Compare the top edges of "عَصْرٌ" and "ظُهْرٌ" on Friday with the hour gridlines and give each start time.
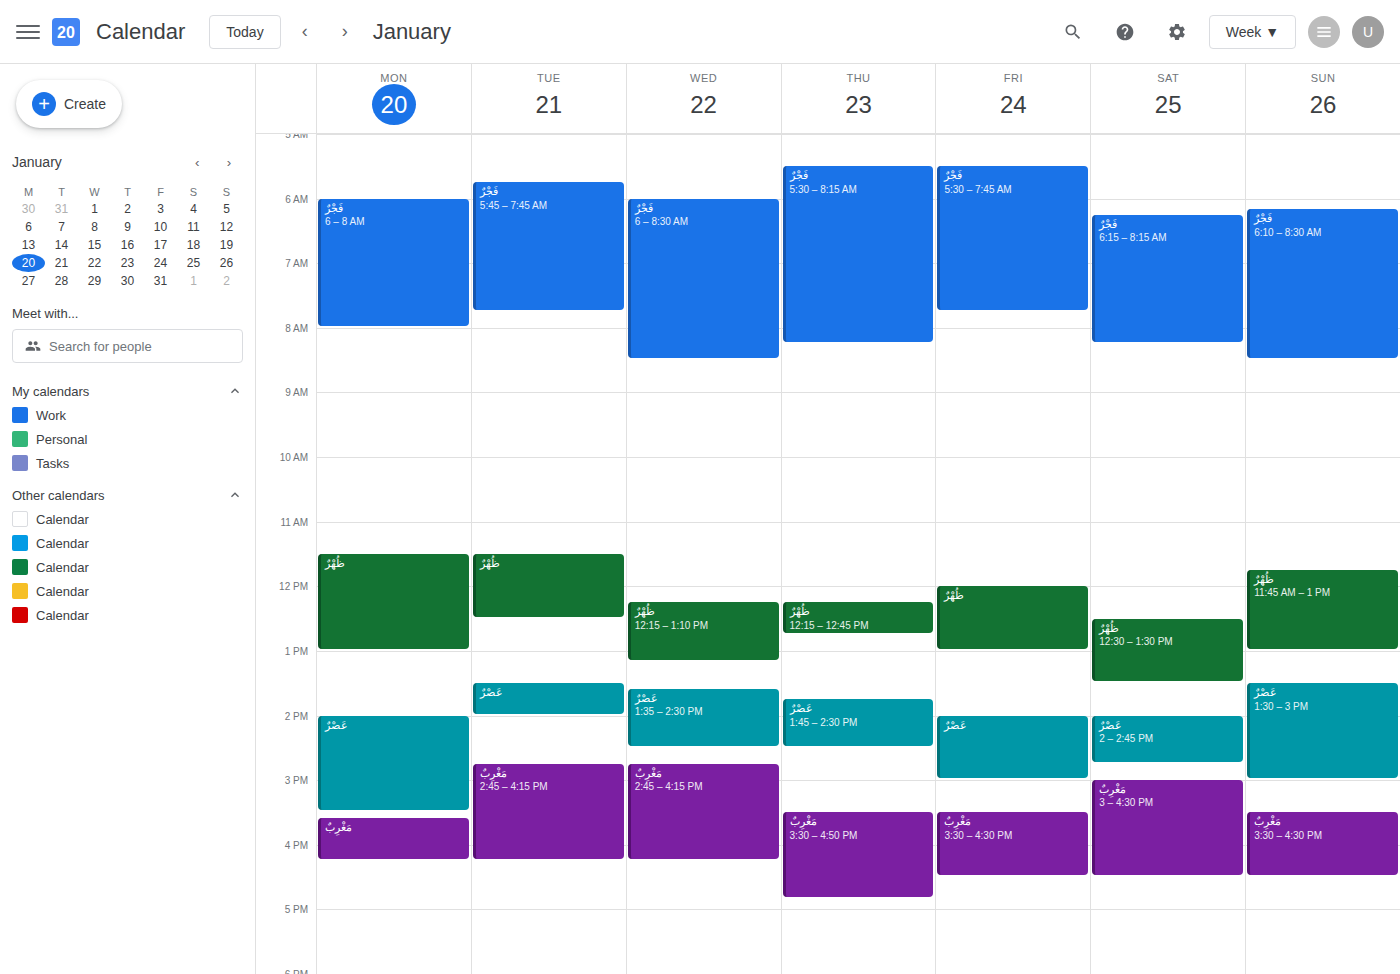
"عَصْرٌ": 2:00 PM, exactly on the 2 PM line. "ظُهْرٌ": 12:00 PM, exactly on the 12 PM line.